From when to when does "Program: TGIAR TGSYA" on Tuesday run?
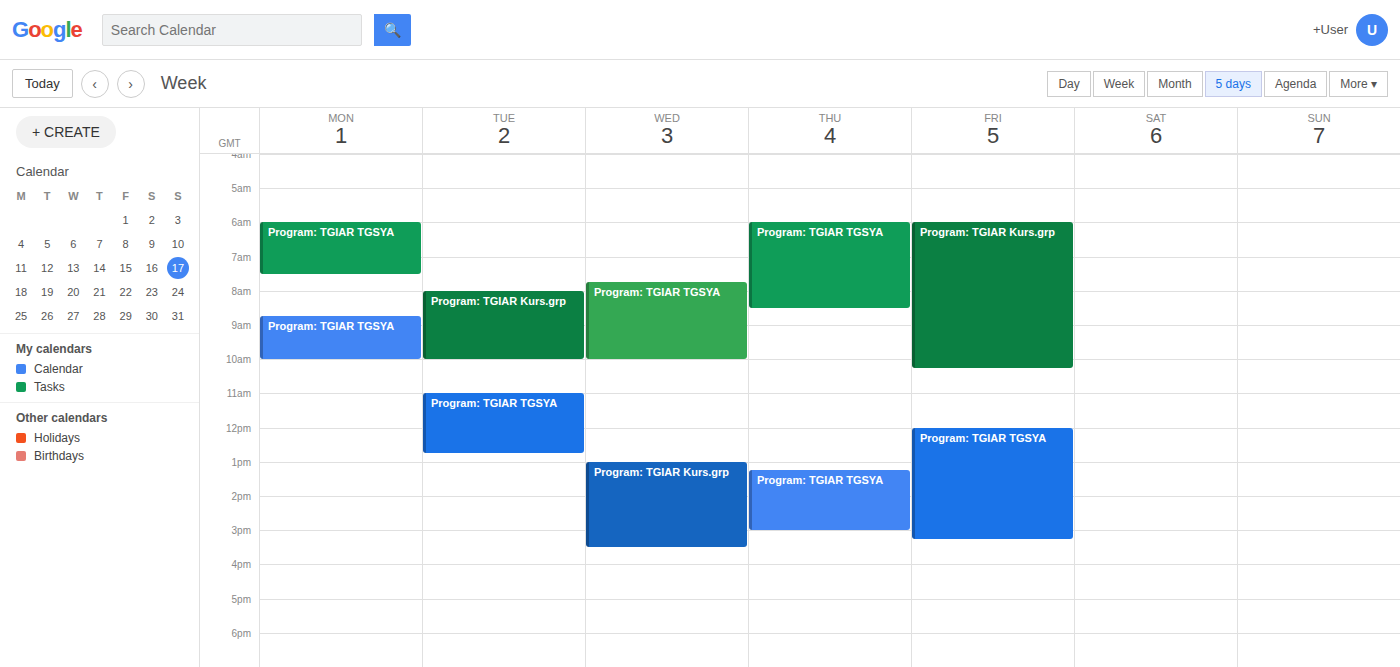
11:00 AM to 12:45 PM